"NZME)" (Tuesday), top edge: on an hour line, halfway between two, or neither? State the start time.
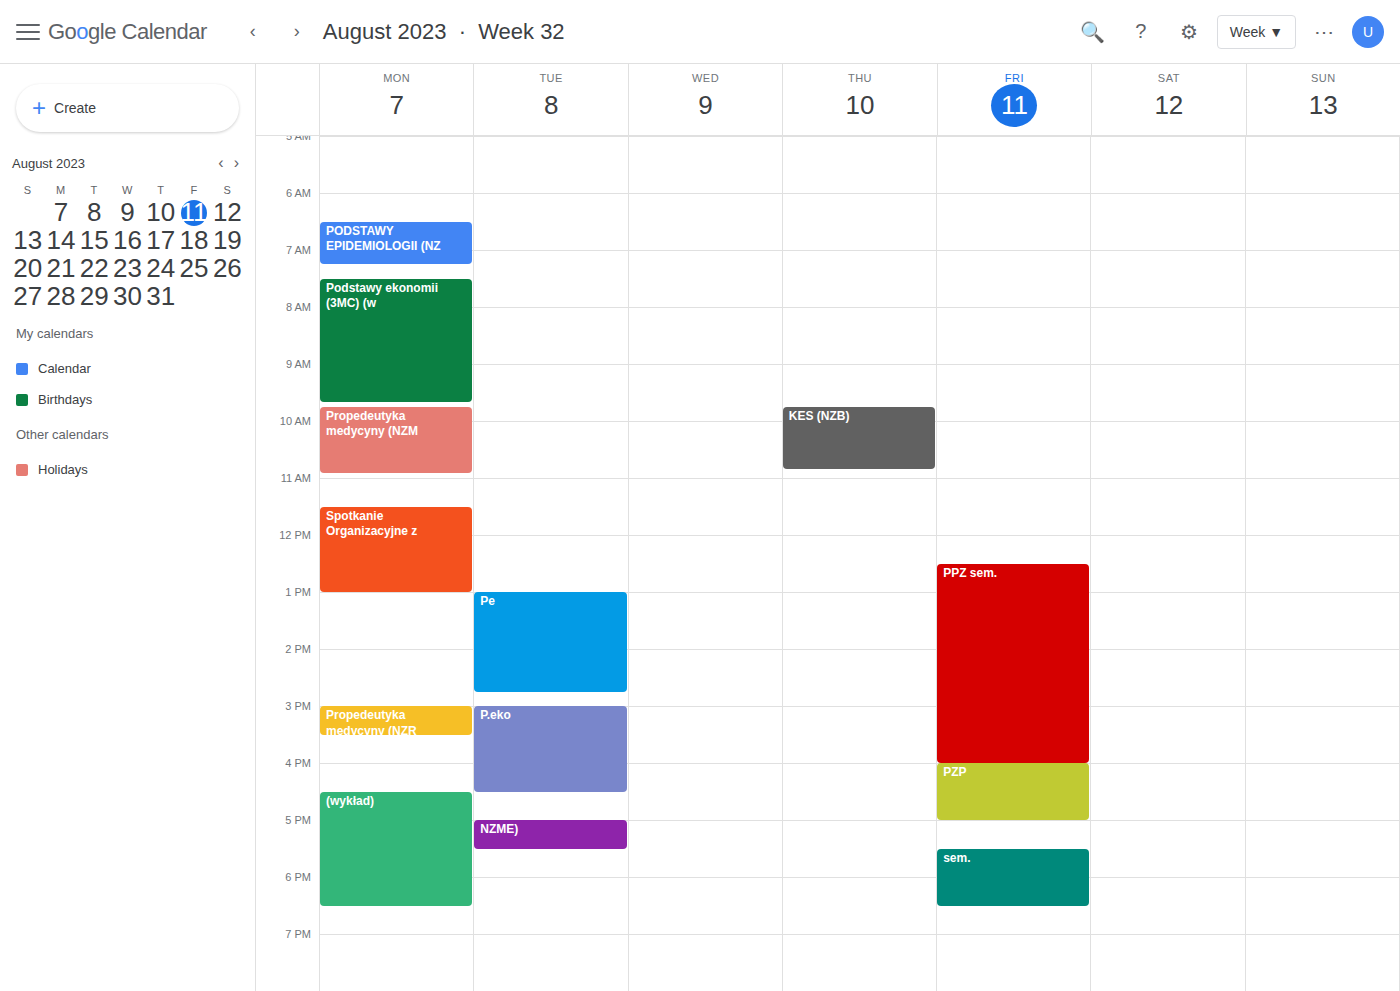
5:00 PM -- exactly on the 5 PM line.